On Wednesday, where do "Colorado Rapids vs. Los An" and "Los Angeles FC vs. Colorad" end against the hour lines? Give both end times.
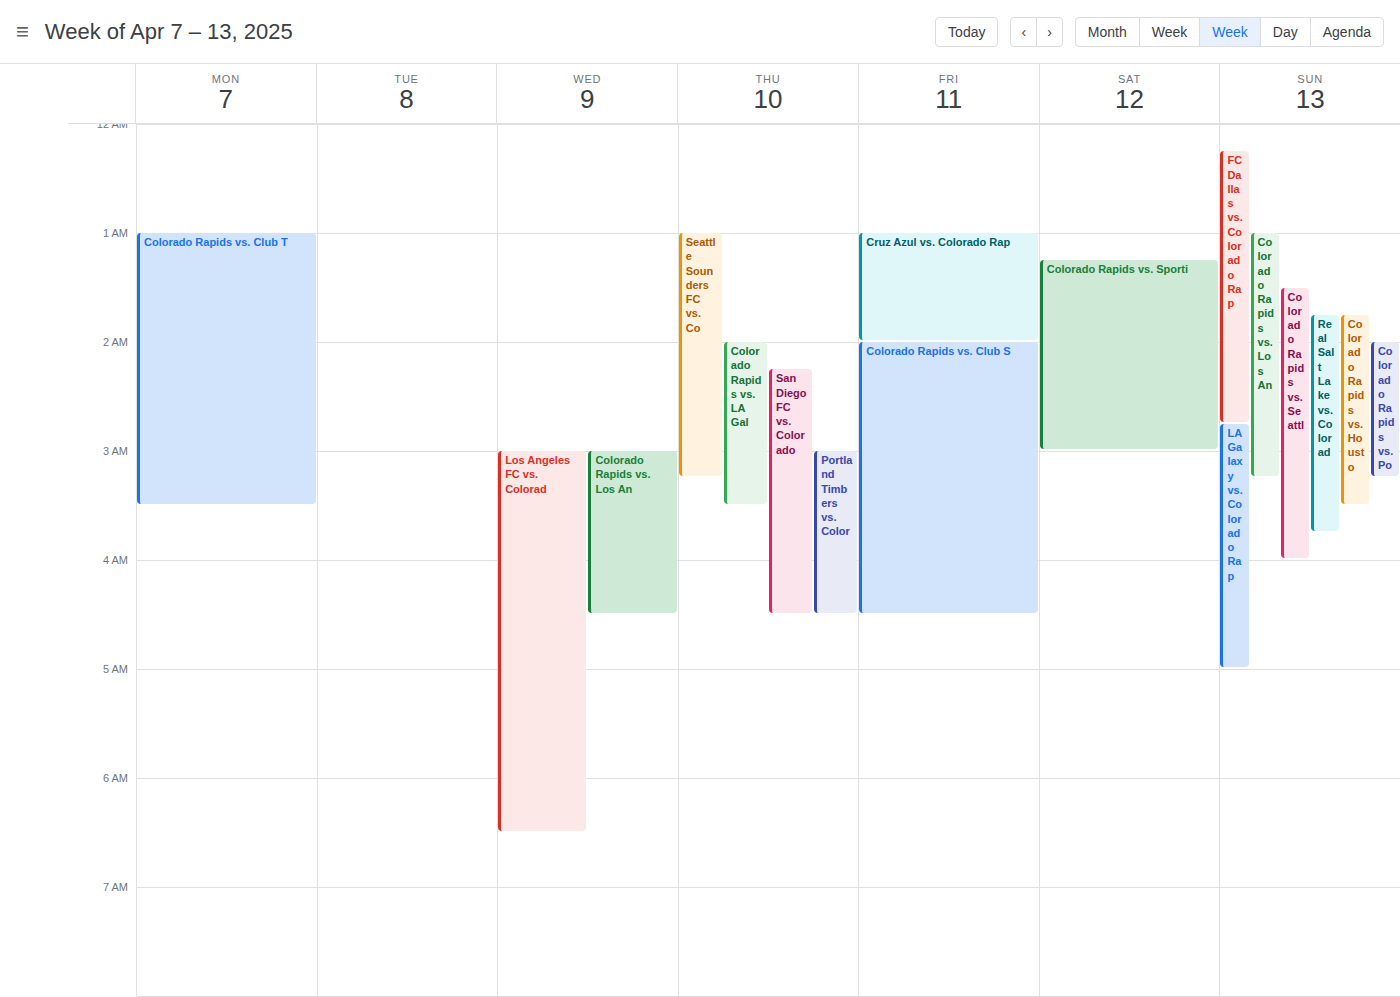
"Colorado Rapids vs. Los An": 4:30 AM, halfway between the 4 AM and 5 AM lines. "Los Angeles FC vs. Colorad": 6:30 AM, halfway between the 6 AM and 7 AM lines.